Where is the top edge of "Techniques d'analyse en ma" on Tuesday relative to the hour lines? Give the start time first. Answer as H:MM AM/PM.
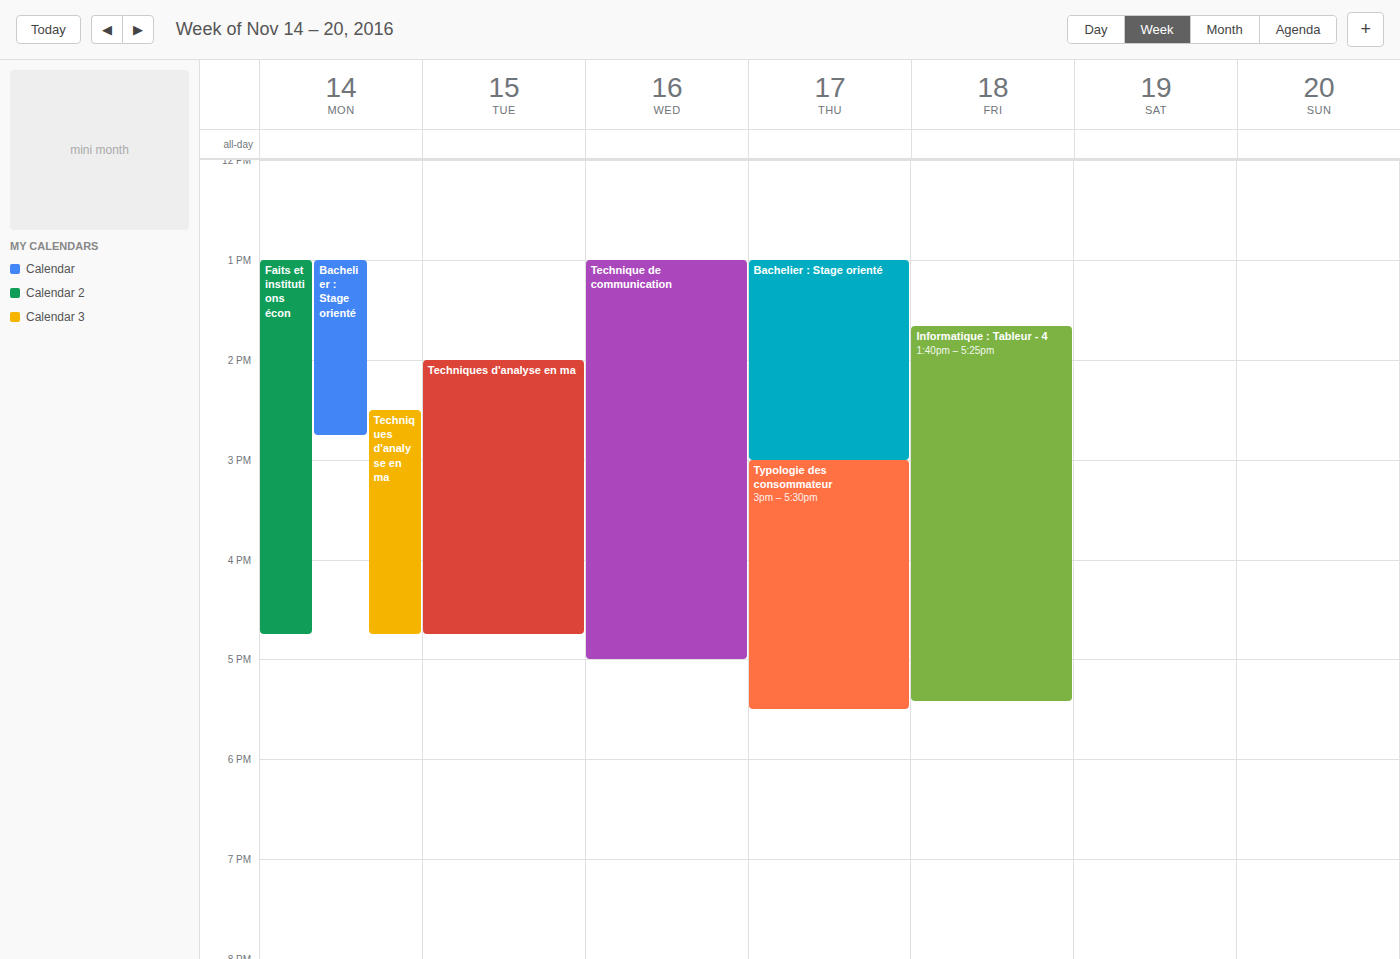
2:00 PM -- exactly on the 2 PM line.